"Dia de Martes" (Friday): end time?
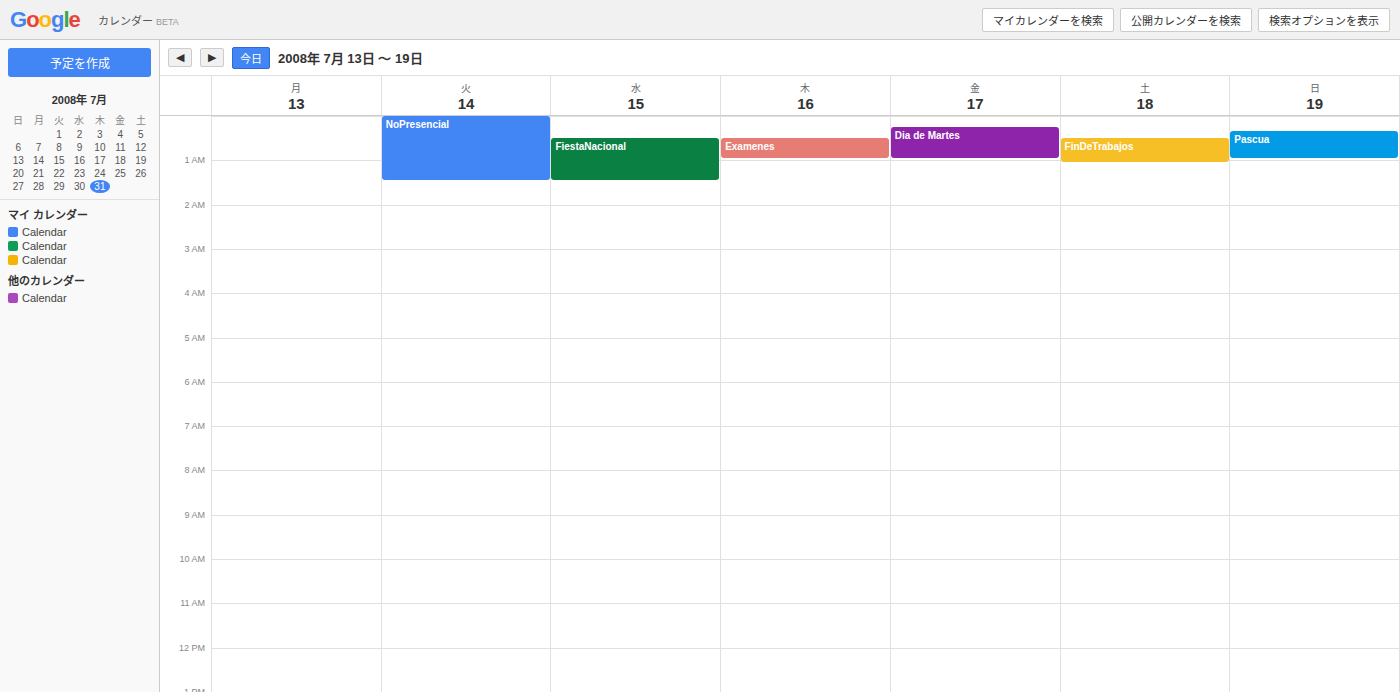
1:00 AM